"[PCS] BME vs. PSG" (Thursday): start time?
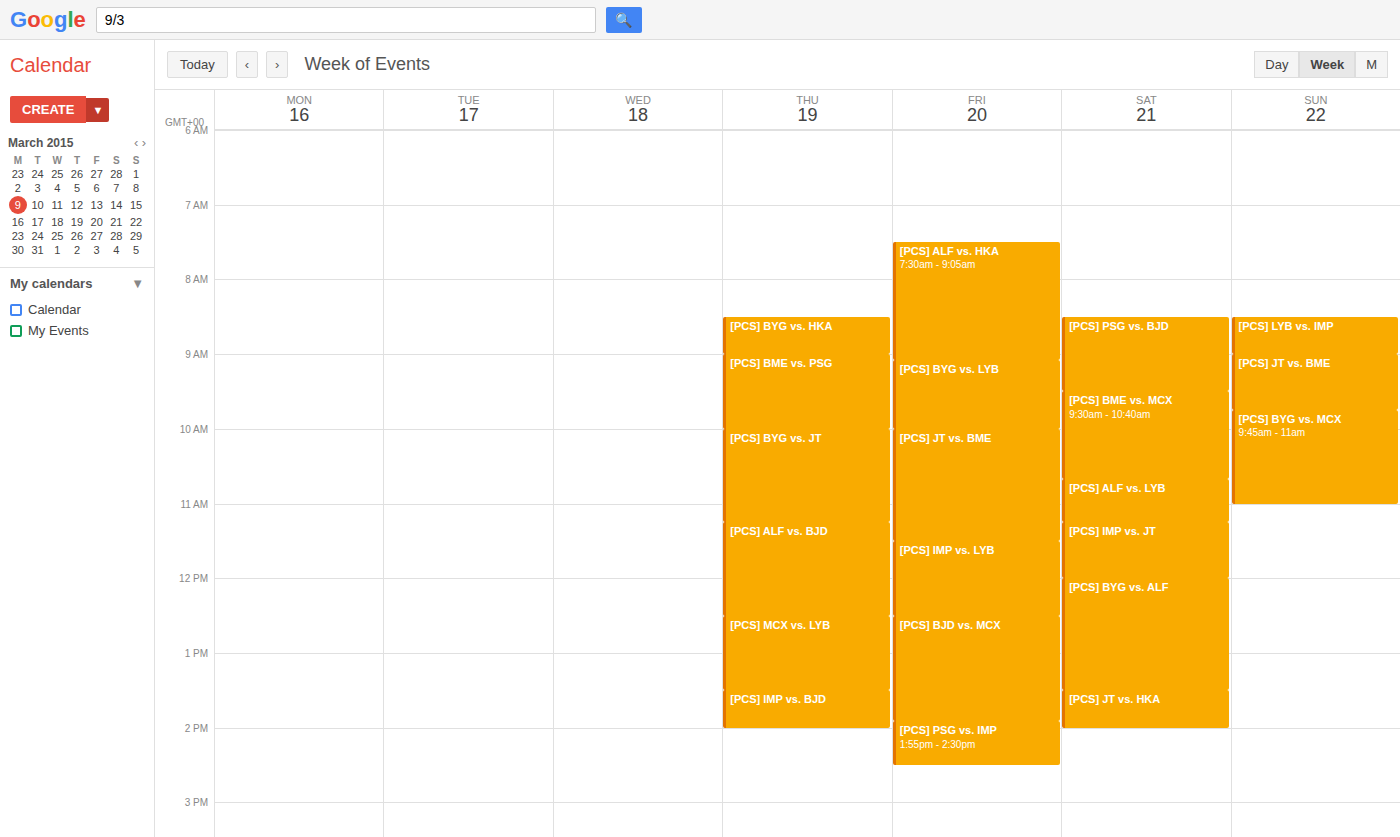
9:00 AM